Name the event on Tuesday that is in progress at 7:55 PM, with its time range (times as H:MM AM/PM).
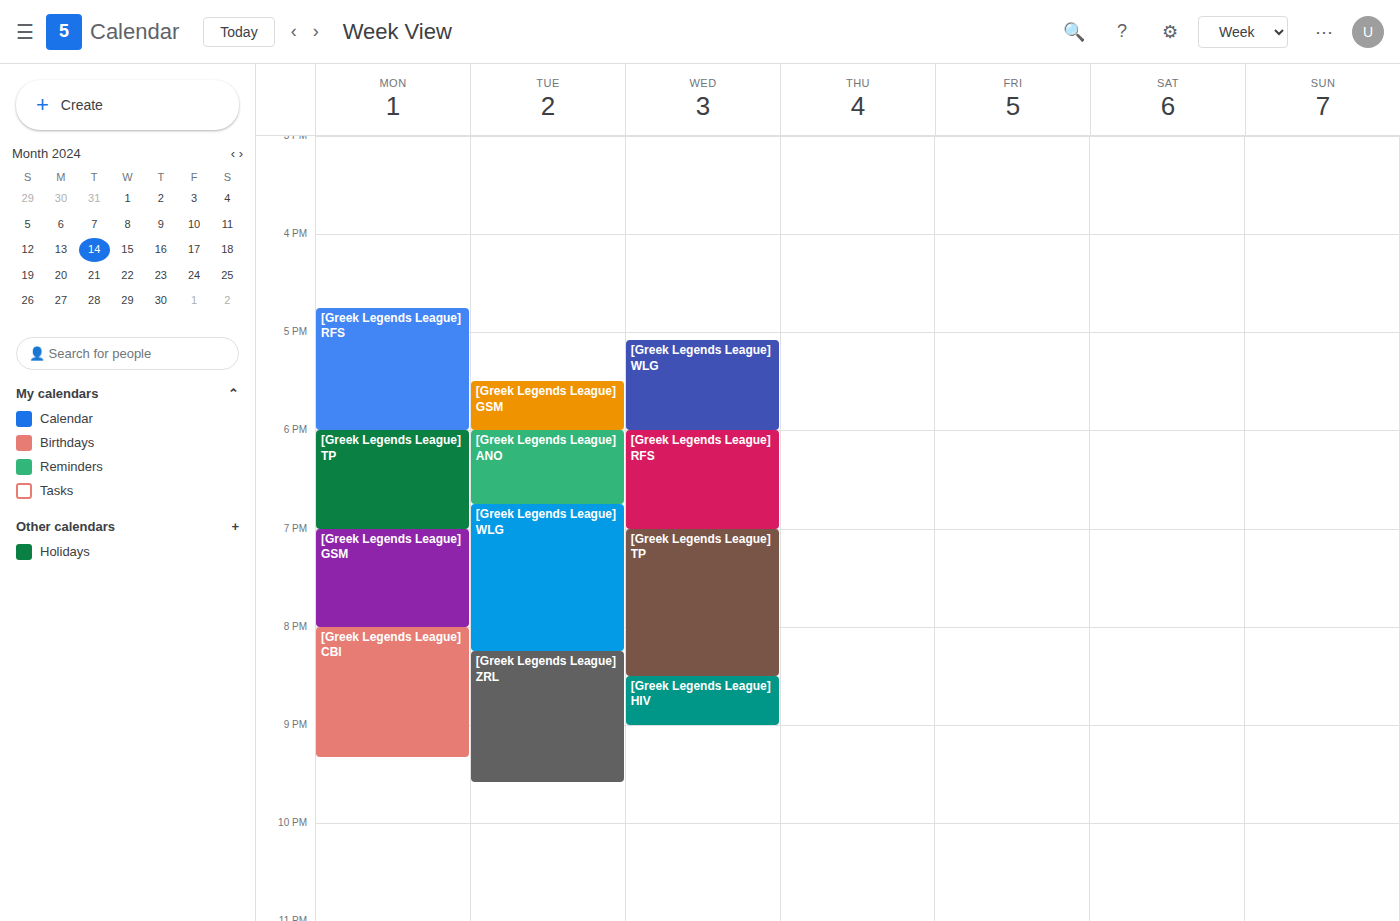
"[Greek Legends League] WLG", 6:45 PM to 8:15 PM